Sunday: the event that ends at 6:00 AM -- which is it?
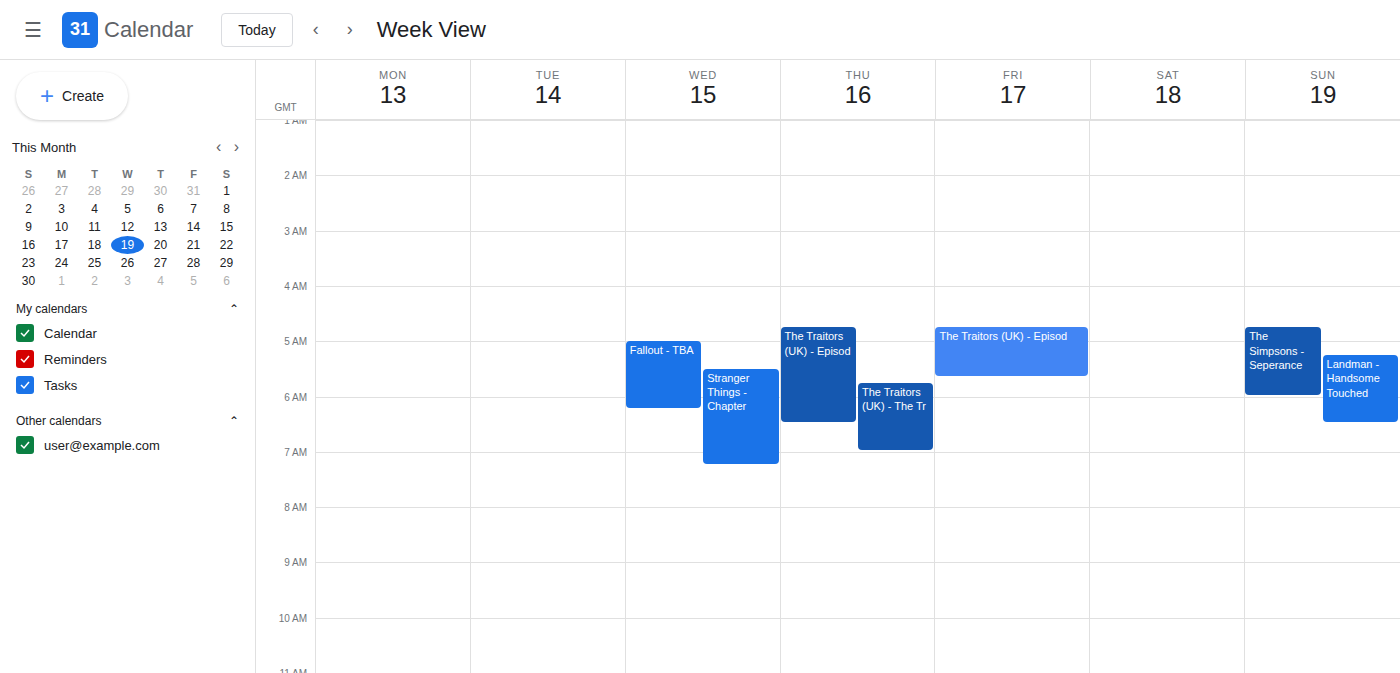
"The Simpsons - Seperance"